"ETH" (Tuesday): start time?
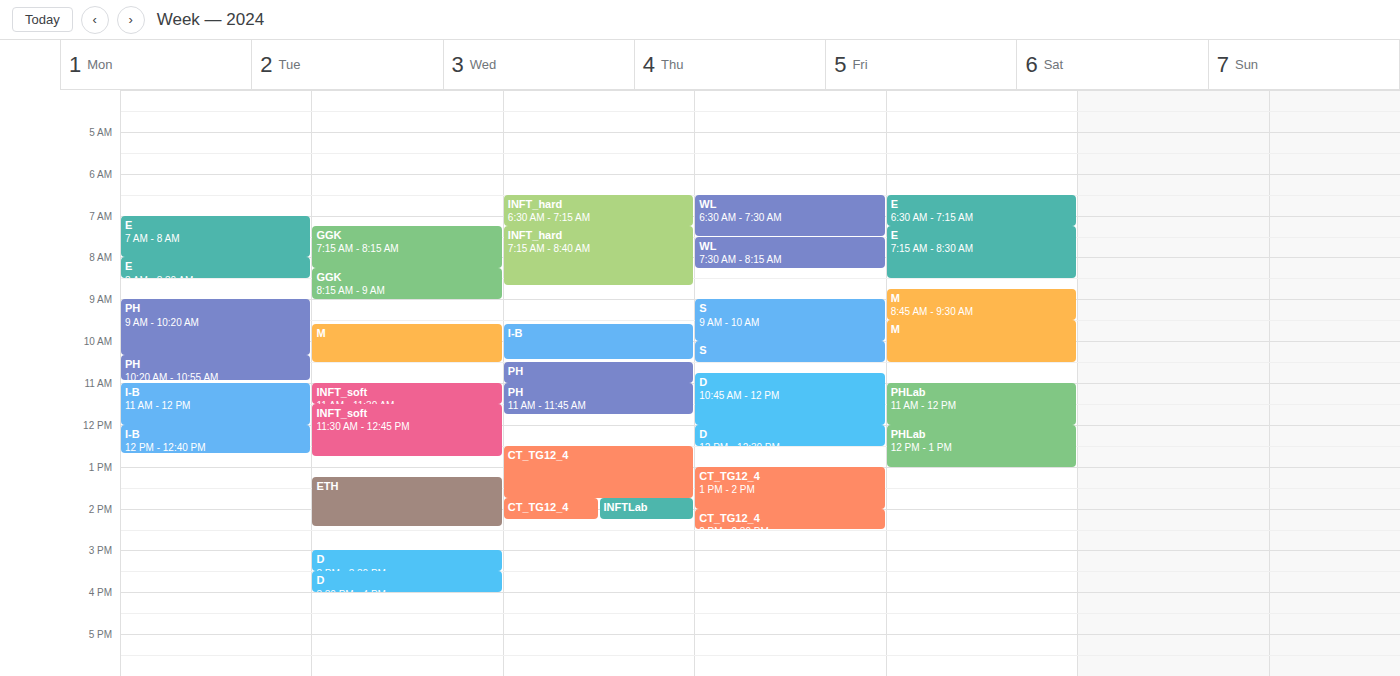
1:15 PM